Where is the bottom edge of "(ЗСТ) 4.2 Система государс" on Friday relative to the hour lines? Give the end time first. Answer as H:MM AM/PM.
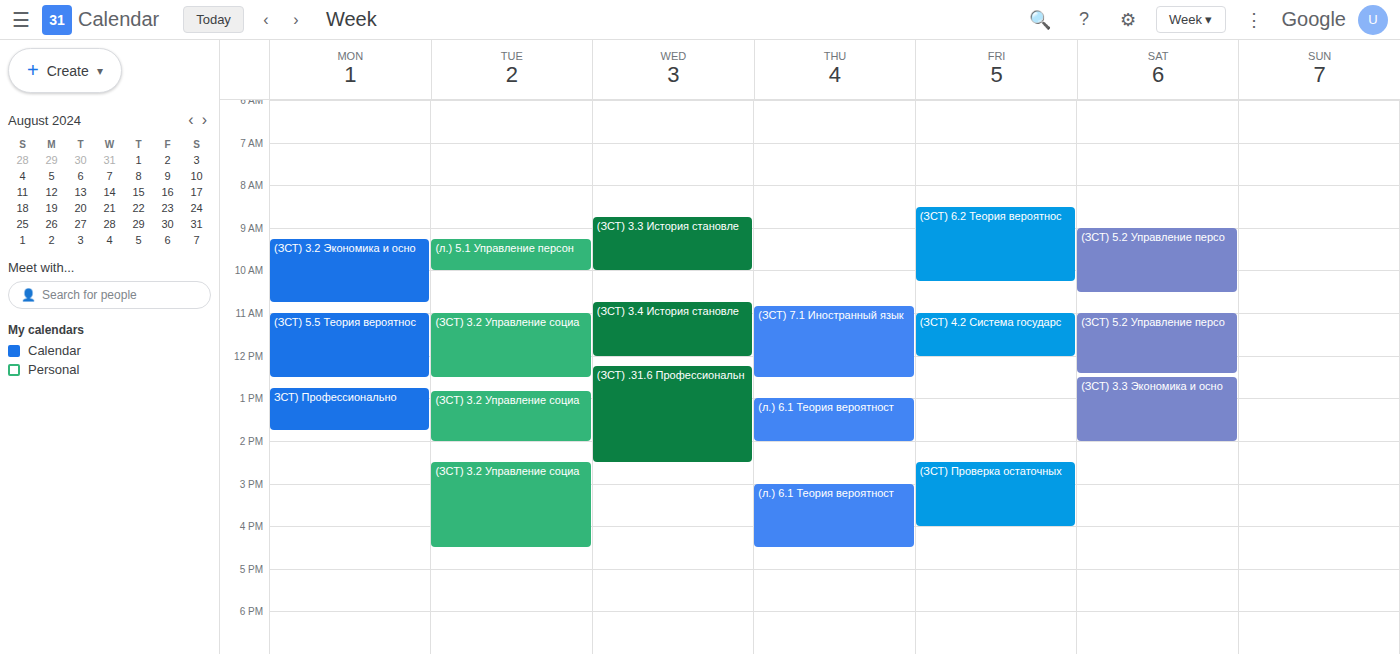
12:00 PM -- exactly on the 12 PM line.